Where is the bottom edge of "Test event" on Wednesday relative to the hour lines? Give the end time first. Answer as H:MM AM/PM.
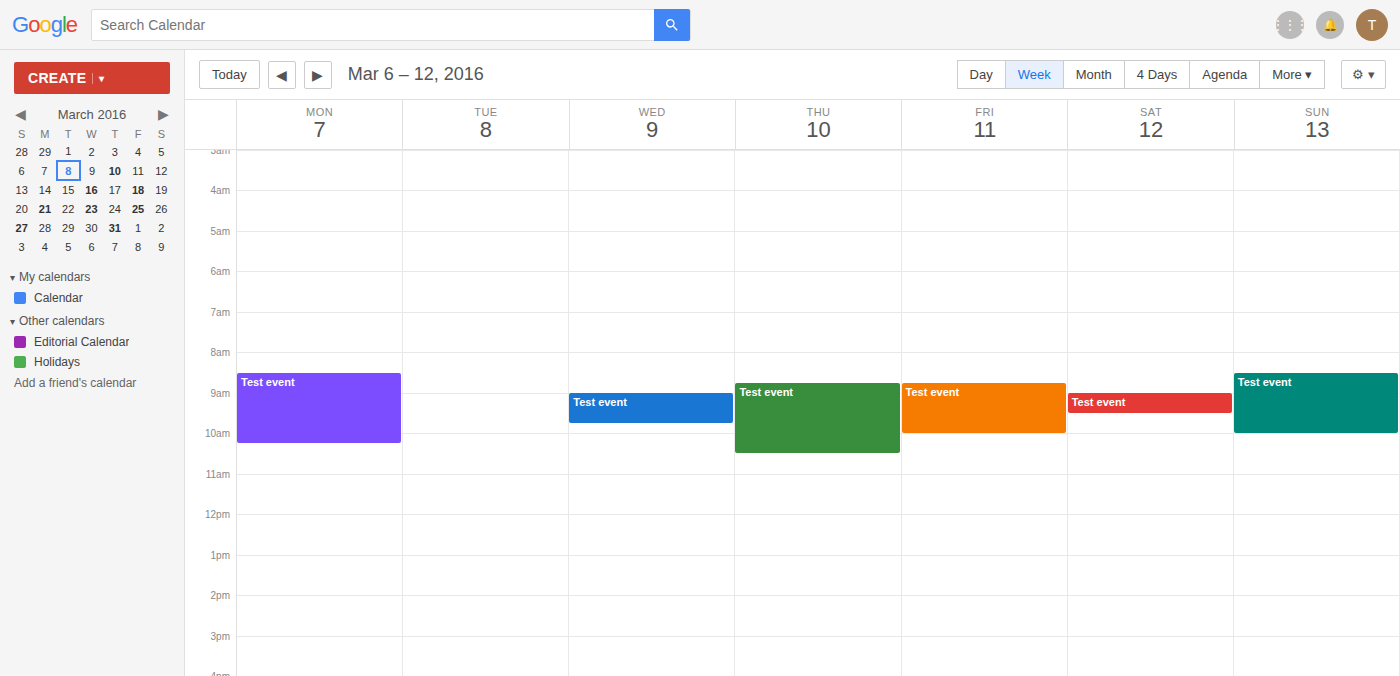
9:45 AM -- neither: three quarters of the way from the 9 AM line to the 10 AM line.